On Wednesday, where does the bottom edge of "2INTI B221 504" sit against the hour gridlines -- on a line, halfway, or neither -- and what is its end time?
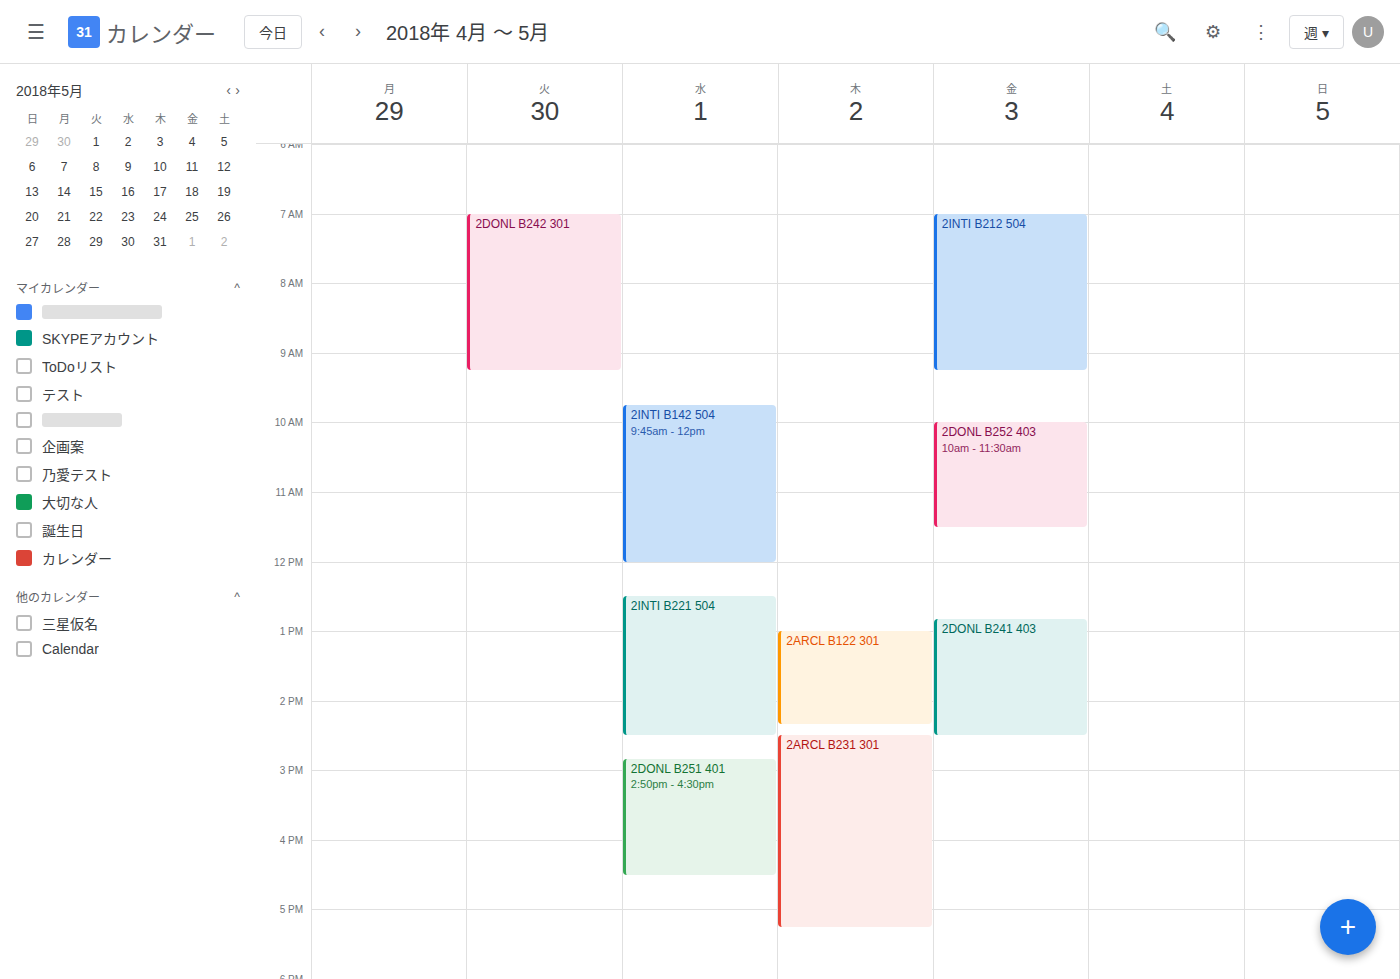
2:30 PM -- halfway between the 2 PM and 3 PM lines.